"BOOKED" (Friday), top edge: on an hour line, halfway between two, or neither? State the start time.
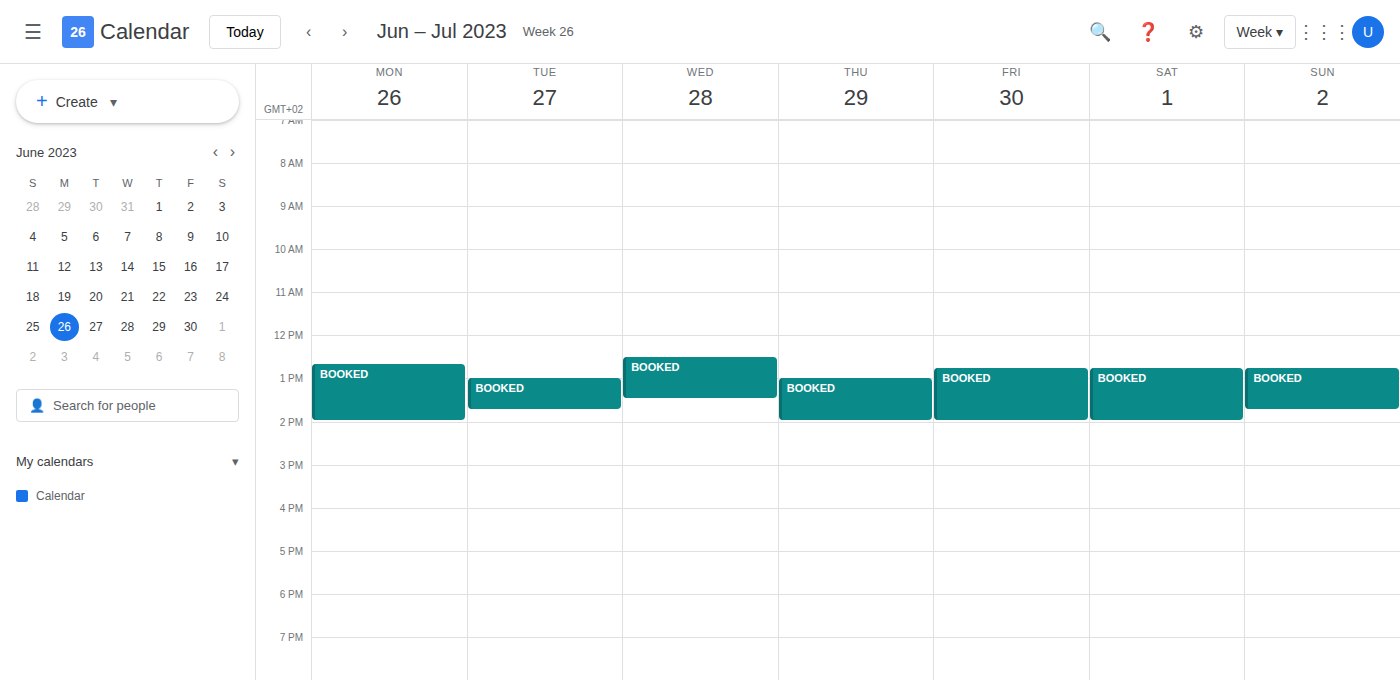
12:45 PM -- neither: three quarters of the way from the 12 PM line to the 1 PM line.